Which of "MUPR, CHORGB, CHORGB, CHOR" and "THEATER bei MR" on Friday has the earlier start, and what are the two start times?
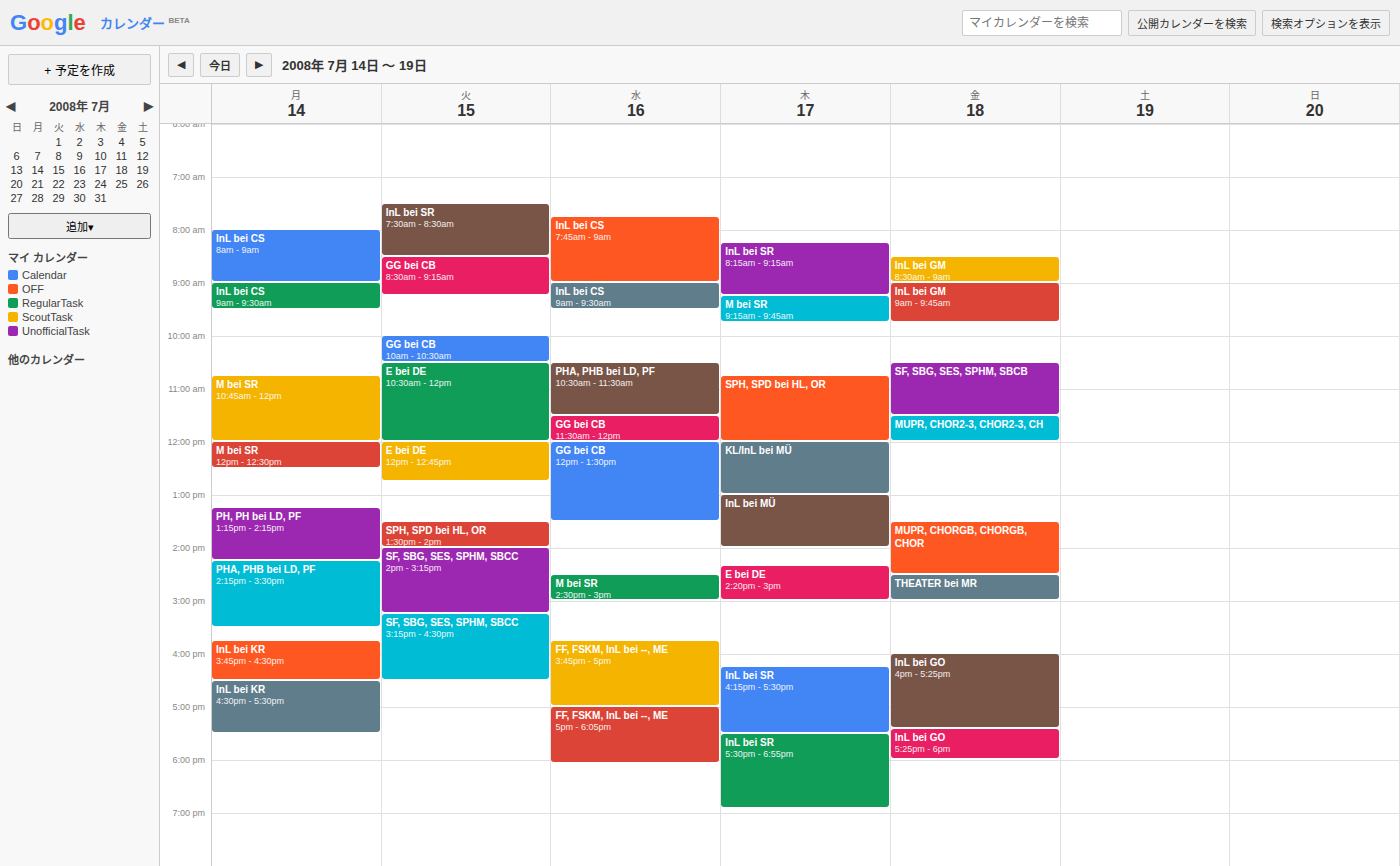
"MUPR, CHORGB, CHORGB, CHOR" 1:30 PM; "THEATER bei MR" 2:30 PM.